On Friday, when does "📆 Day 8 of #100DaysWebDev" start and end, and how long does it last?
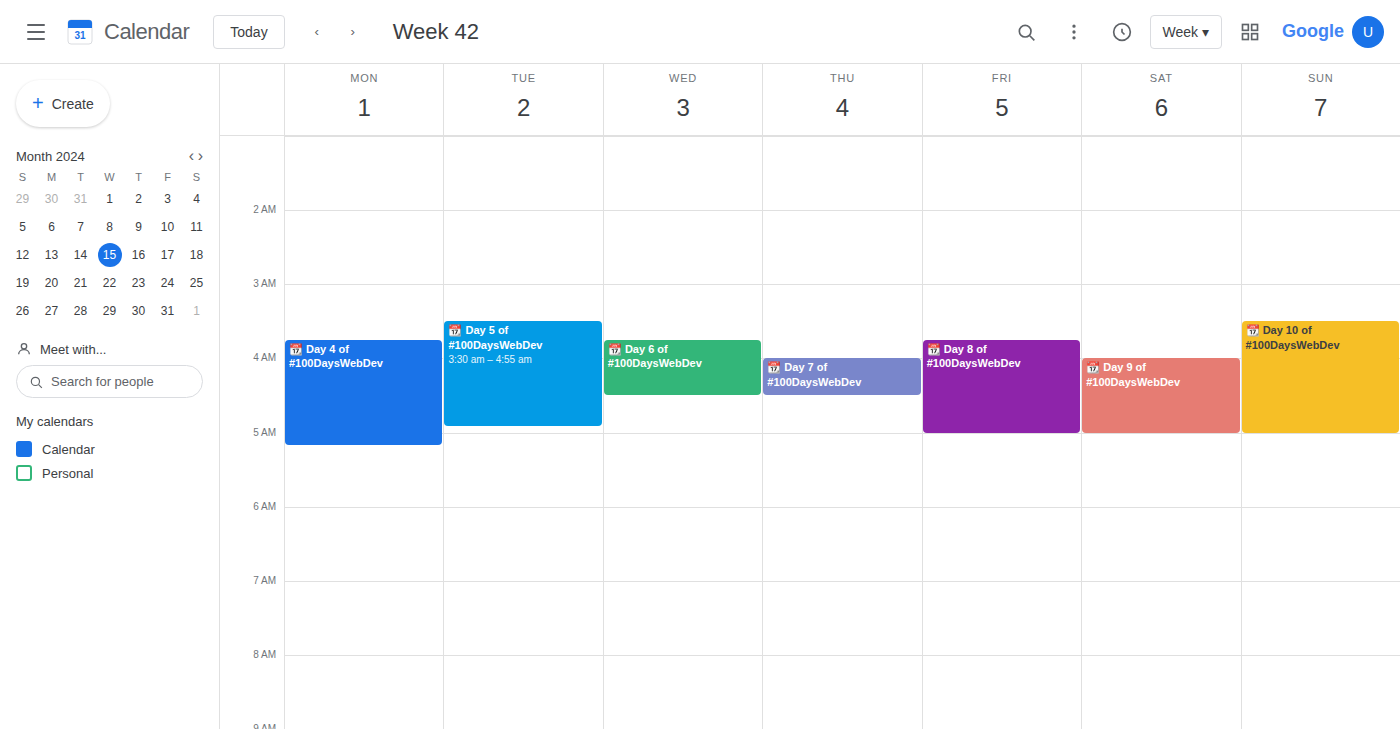
03:45 to 05:00, 1 hour 15 minutes